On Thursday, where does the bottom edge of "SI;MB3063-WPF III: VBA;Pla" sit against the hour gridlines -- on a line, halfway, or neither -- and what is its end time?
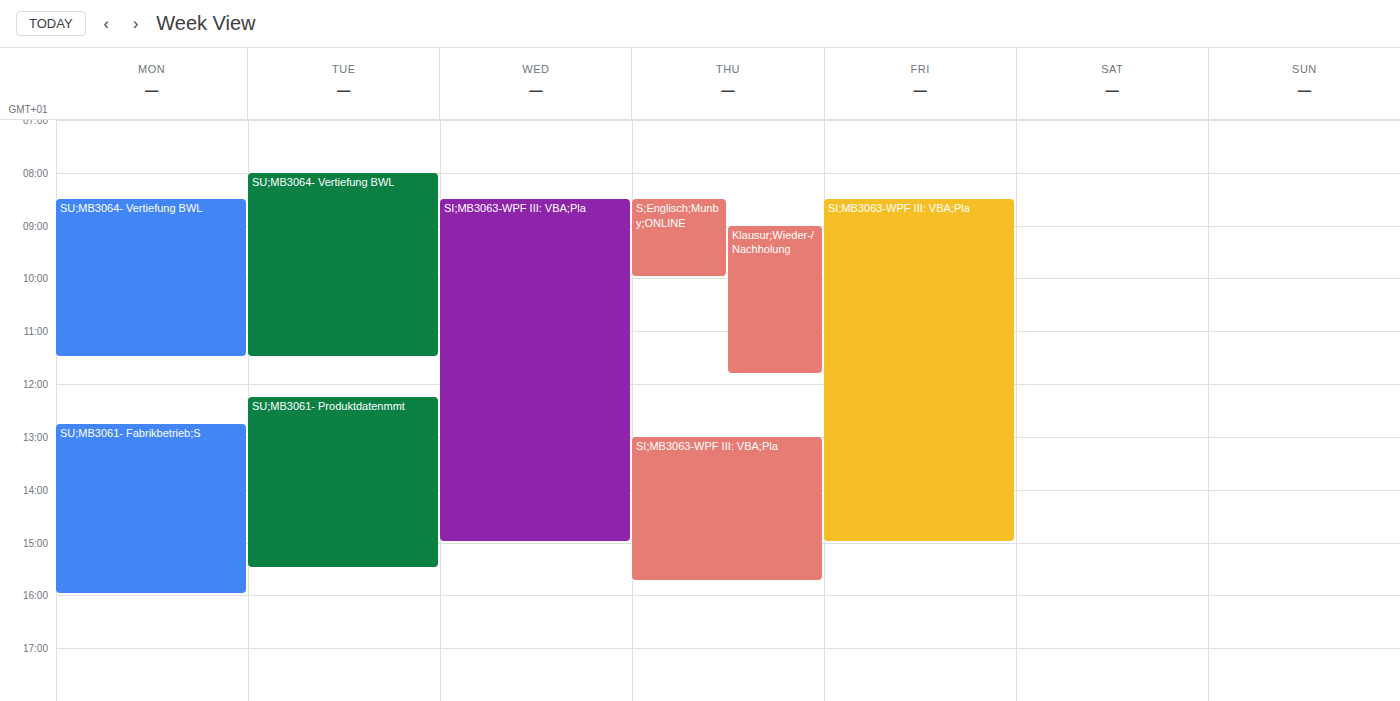
3:45 PM -- neither: three quarters of the way from the 3 PM line to the 4 PM line.